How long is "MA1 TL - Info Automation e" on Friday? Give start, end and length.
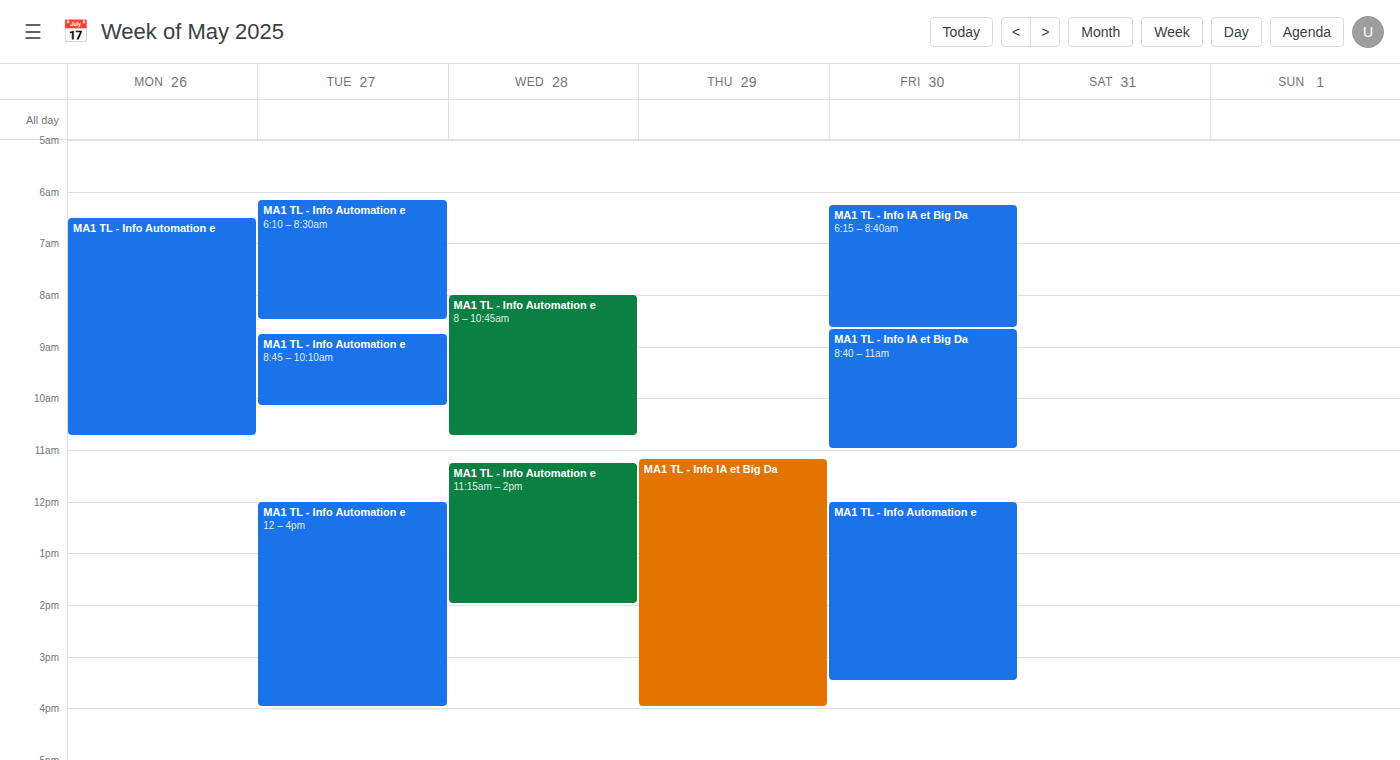
12:00 PM to 3:30 PM, 3 hours 30 minutes